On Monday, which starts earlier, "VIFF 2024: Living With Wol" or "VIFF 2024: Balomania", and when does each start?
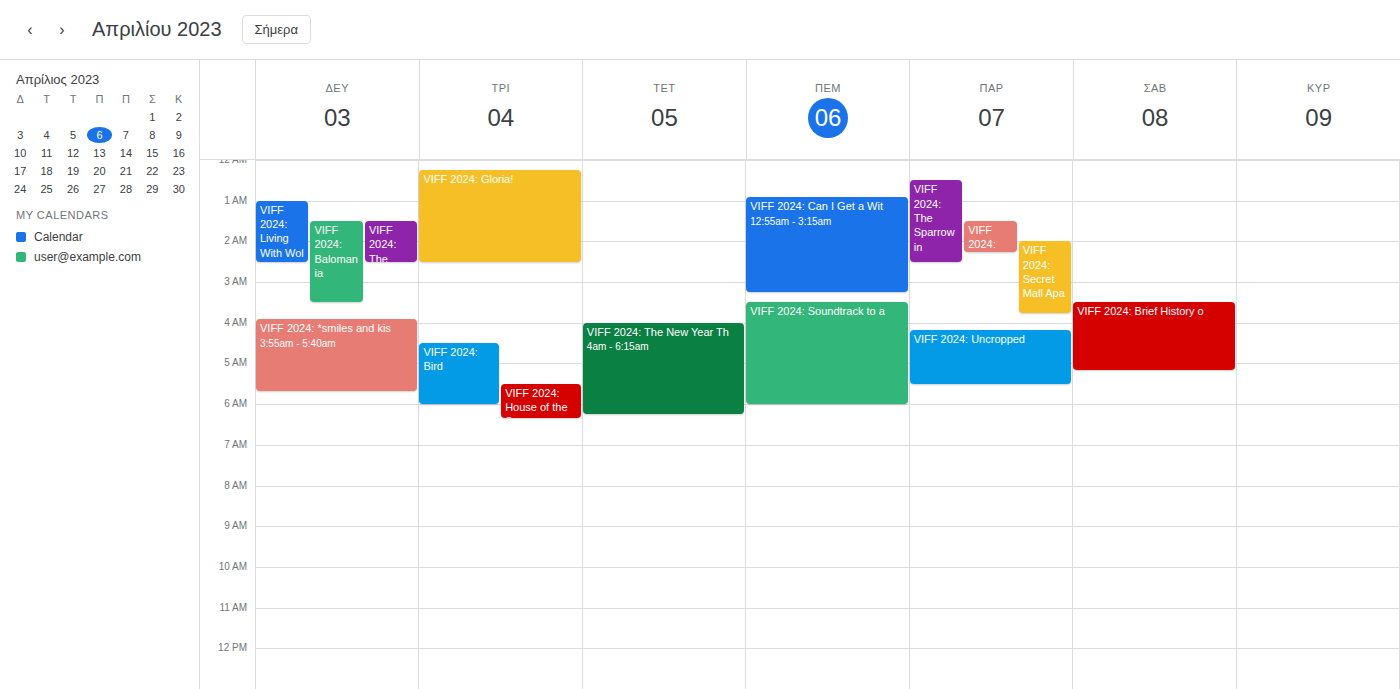
"VIFF 2024: Living With Wol" 1:00 AM; "VIFF 2024: Balomania" 1:30 AM.